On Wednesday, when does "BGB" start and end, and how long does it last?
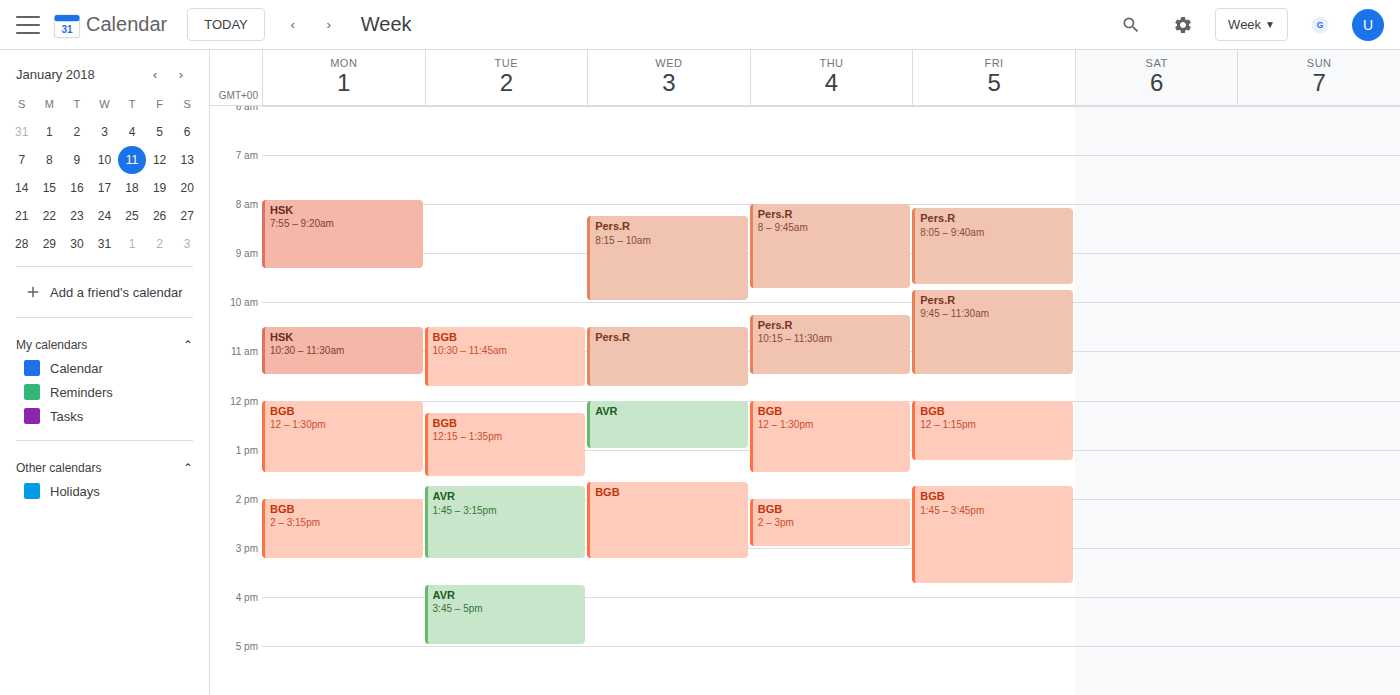
1:40 PM to 3:15 PM, 1 hour 35 minutes